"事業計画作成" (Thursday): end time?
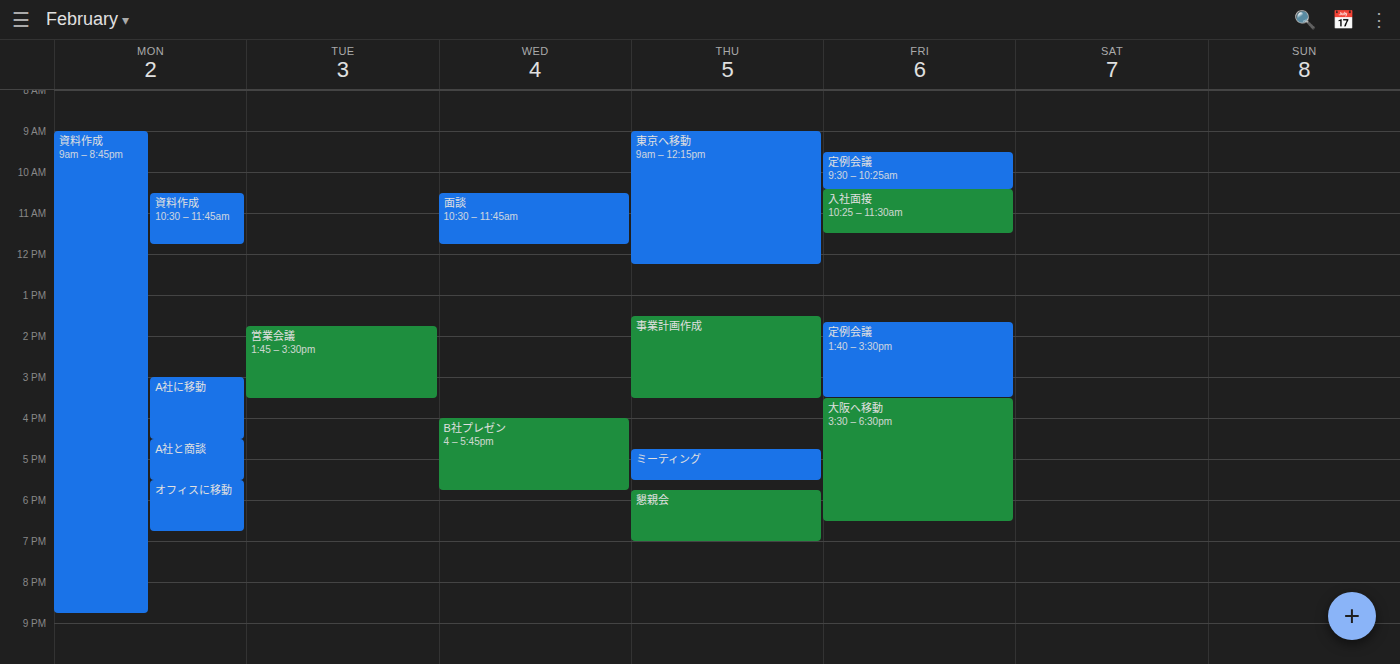
3:30 PM